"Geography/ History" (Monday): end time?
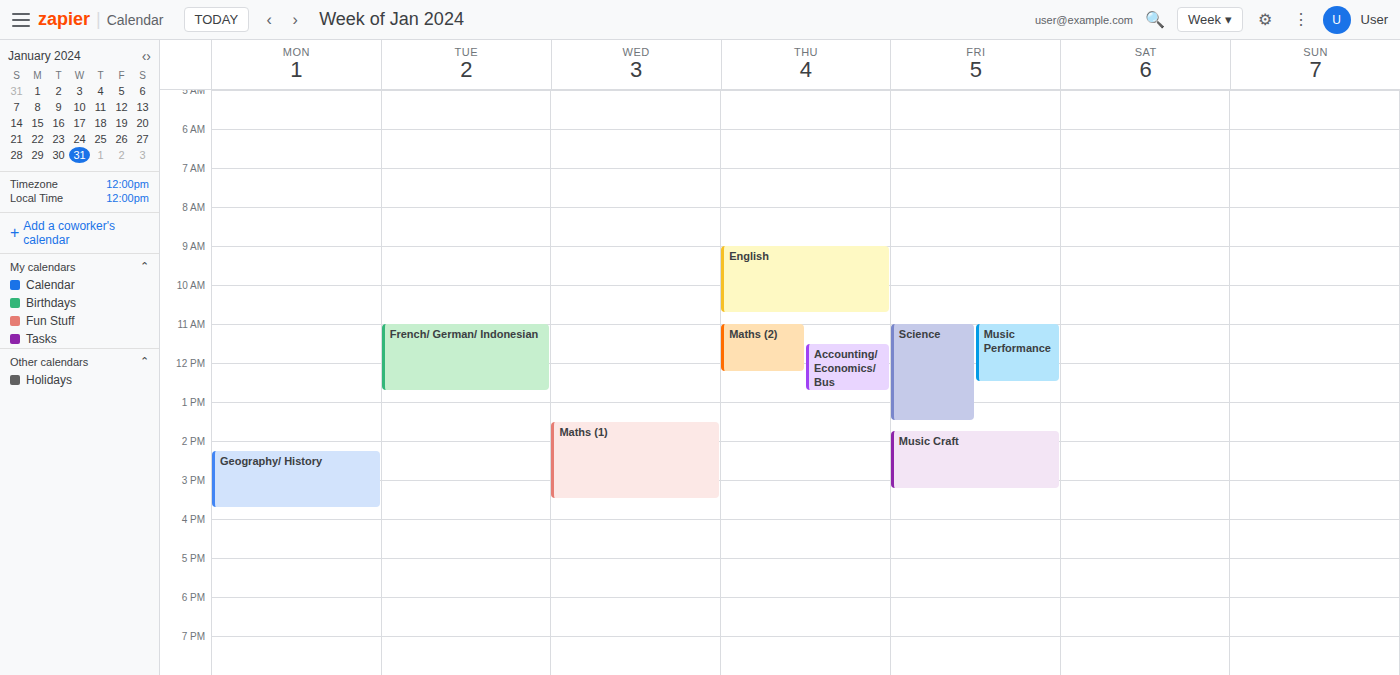
3:45 PM